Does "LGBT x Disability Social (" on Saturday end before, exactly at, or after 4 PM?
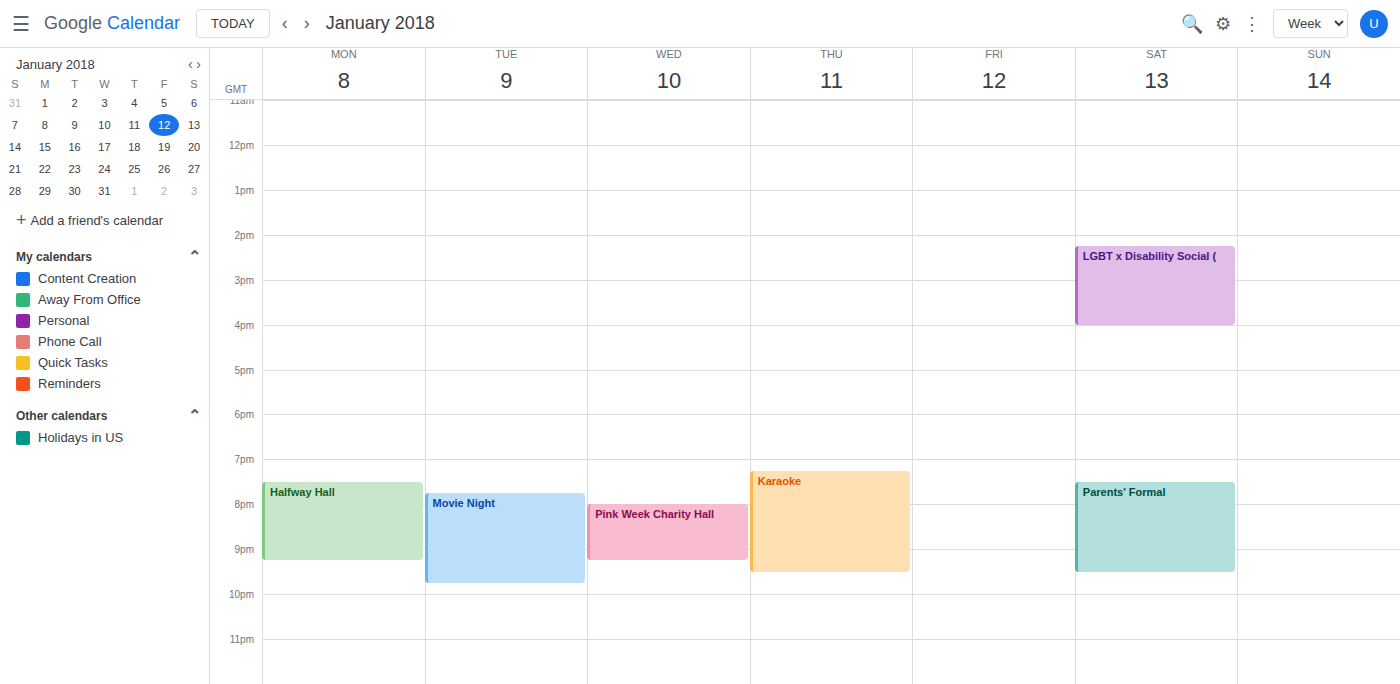
4:00 PM -- exactly at 4 PM, on the 4 PM line.